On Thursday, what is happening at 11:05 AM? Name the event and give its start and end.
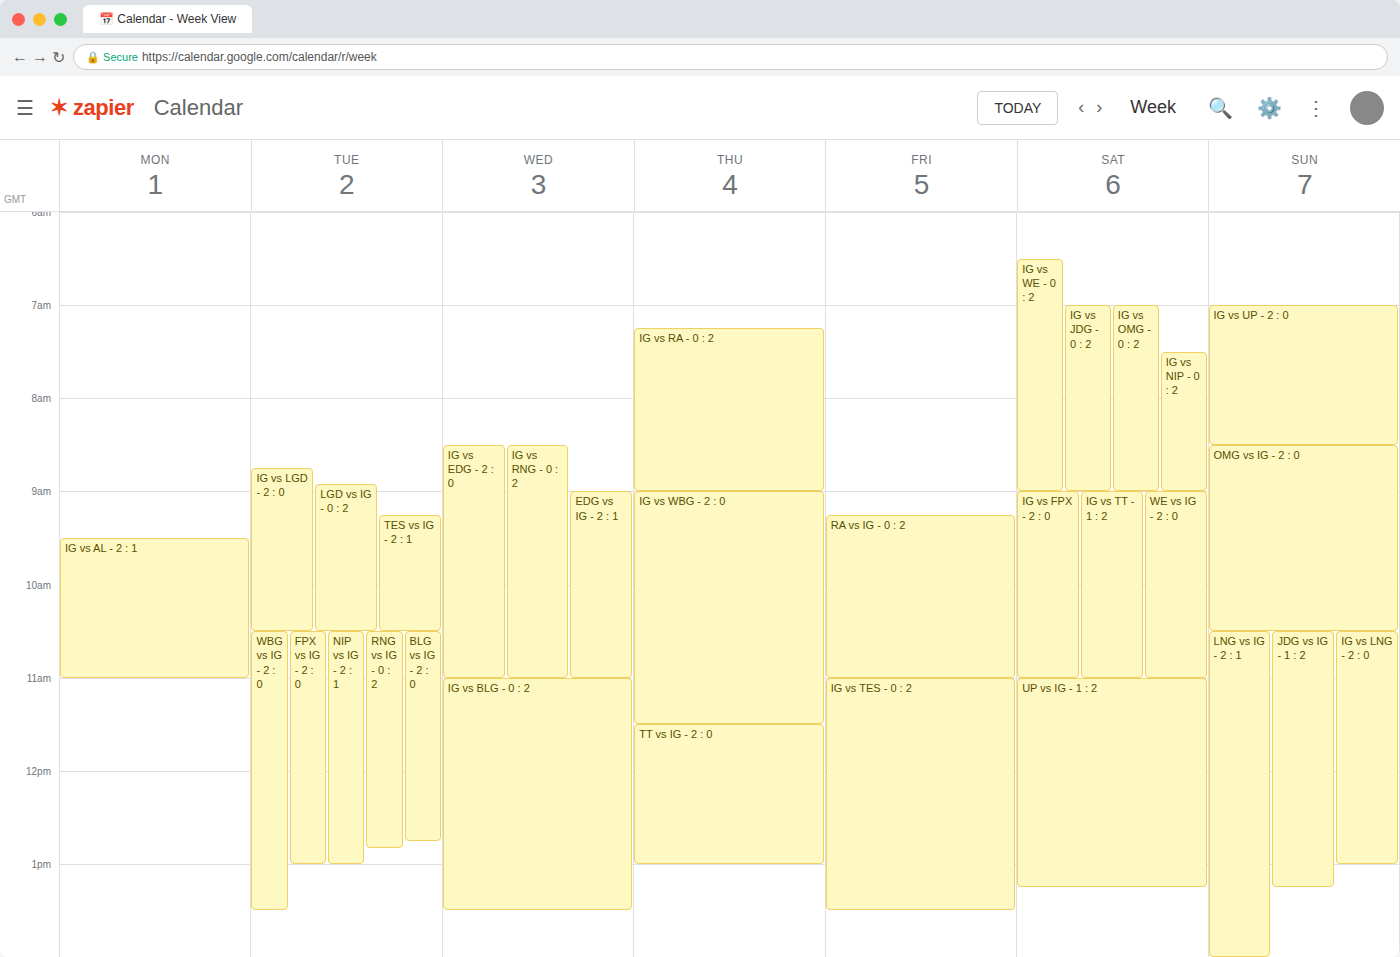
"IG vs WBG - 2 : 0", 9:00 AM to 11:30 AM